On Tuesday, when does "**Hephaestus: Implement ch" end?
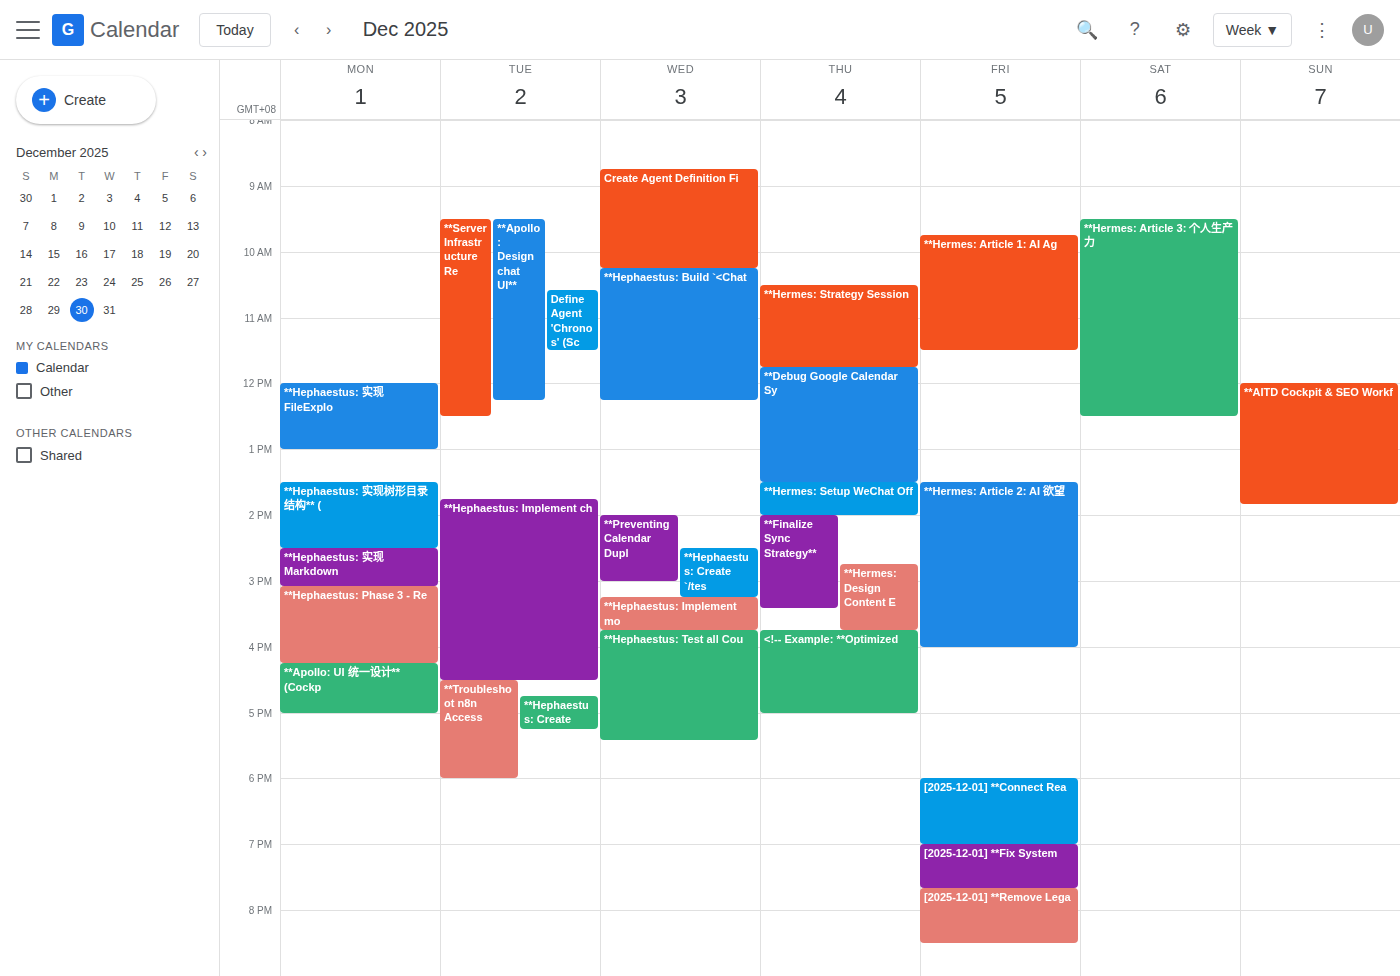
4:30 PM